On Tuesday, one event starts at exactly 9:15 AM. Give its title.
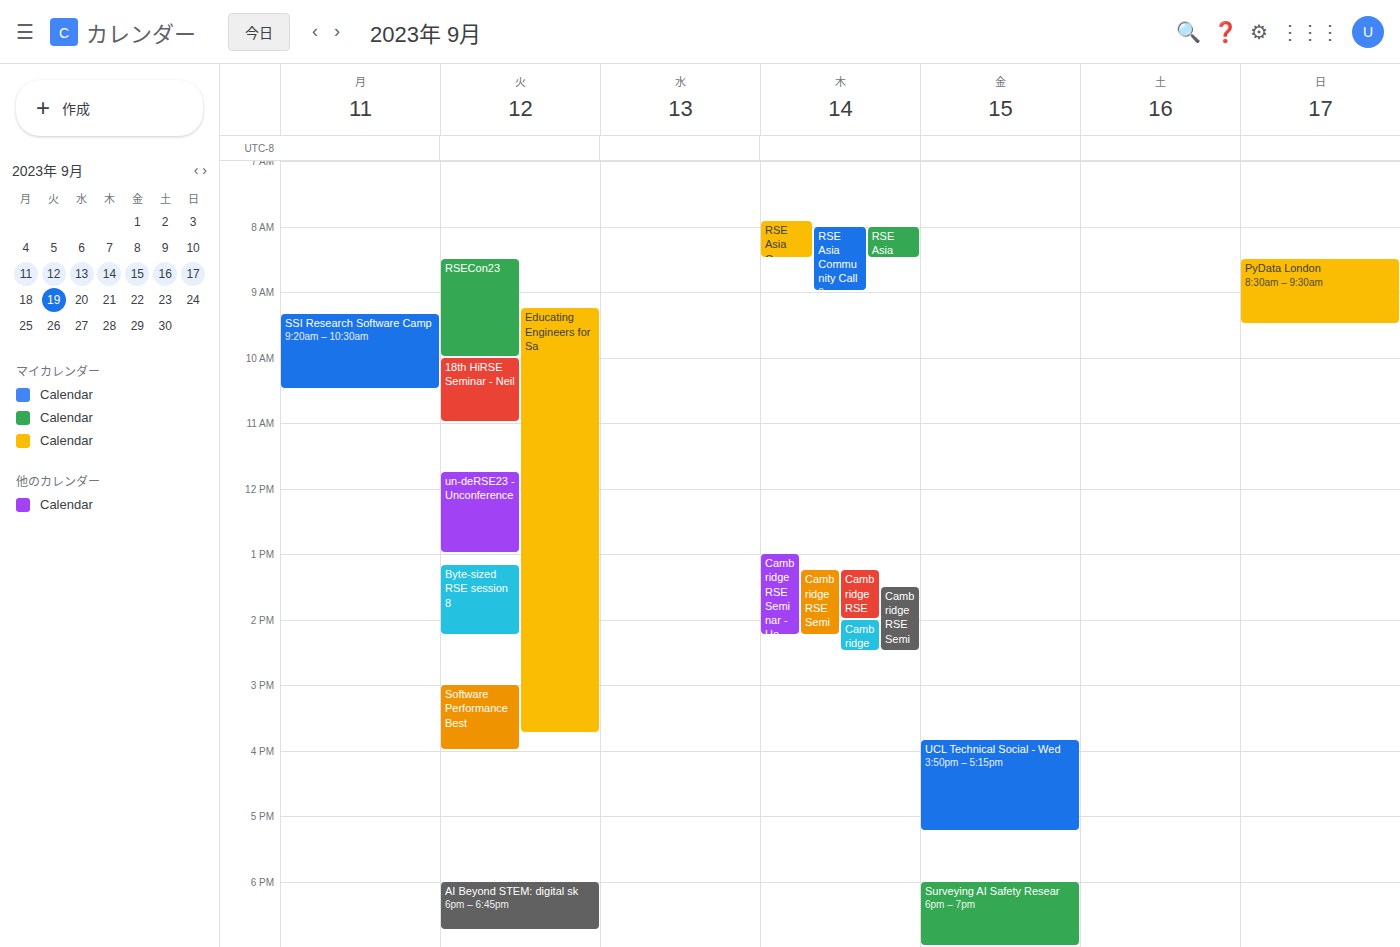
"Educating Engineers for Sa"